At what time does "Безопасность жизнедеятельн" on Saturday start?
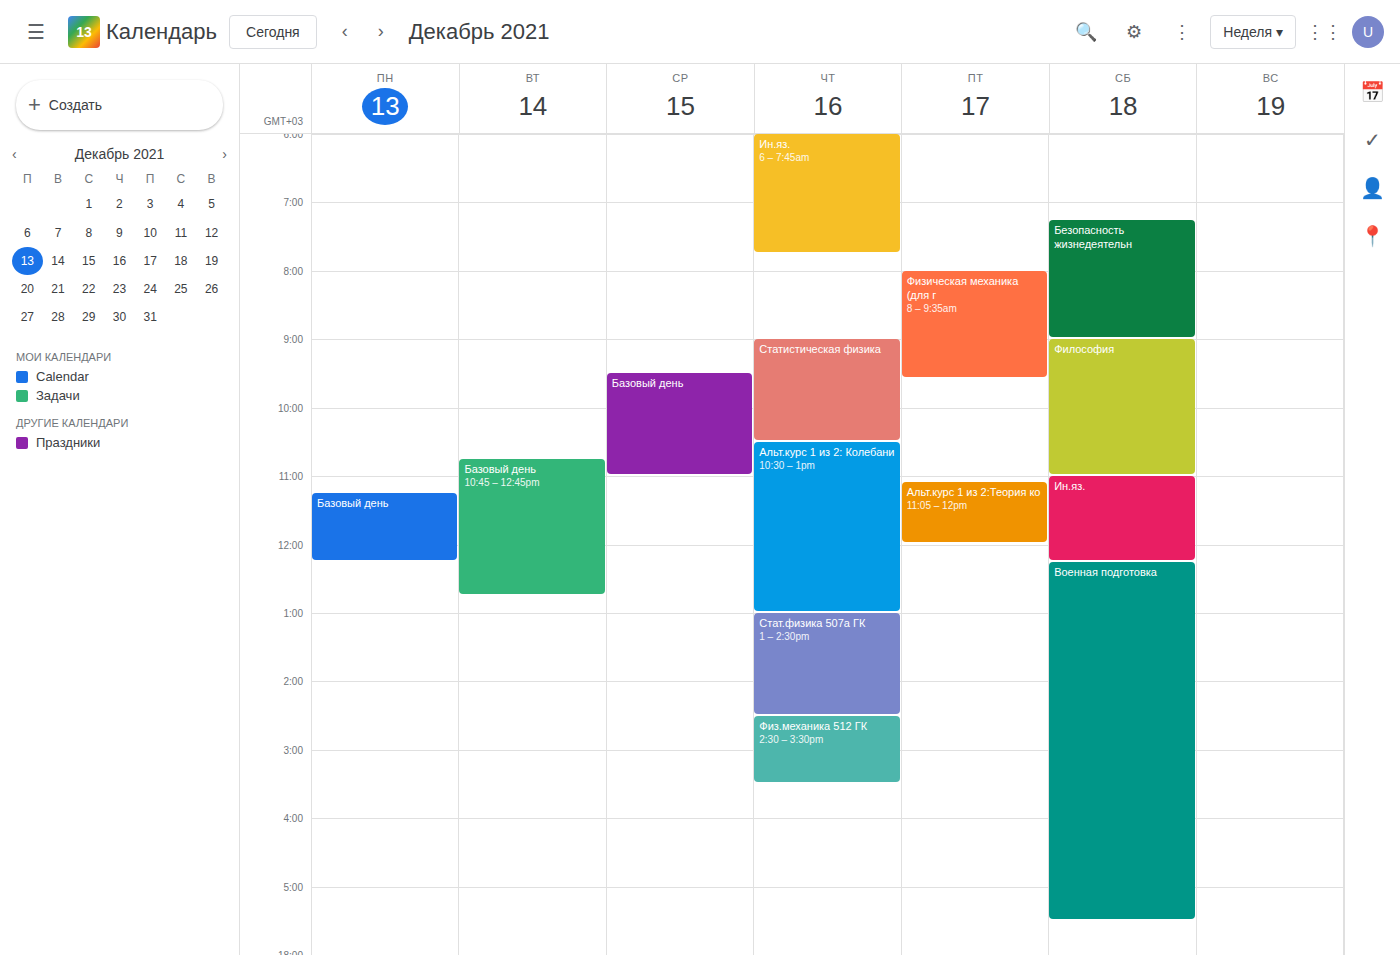
07:15